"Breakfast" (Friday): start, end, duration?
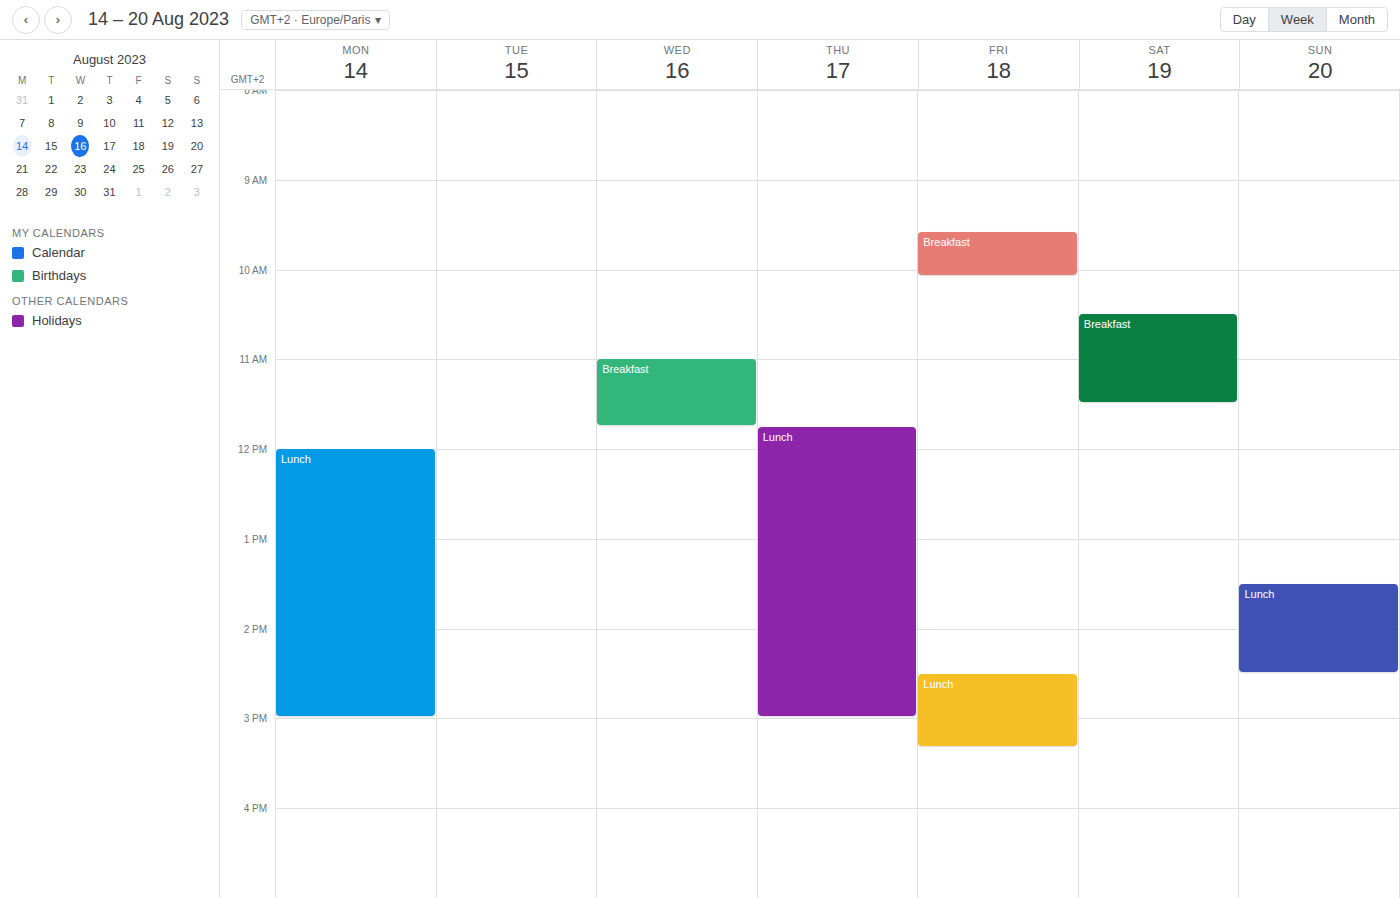
9:35 AM to 10:05 AM, 30 minutes